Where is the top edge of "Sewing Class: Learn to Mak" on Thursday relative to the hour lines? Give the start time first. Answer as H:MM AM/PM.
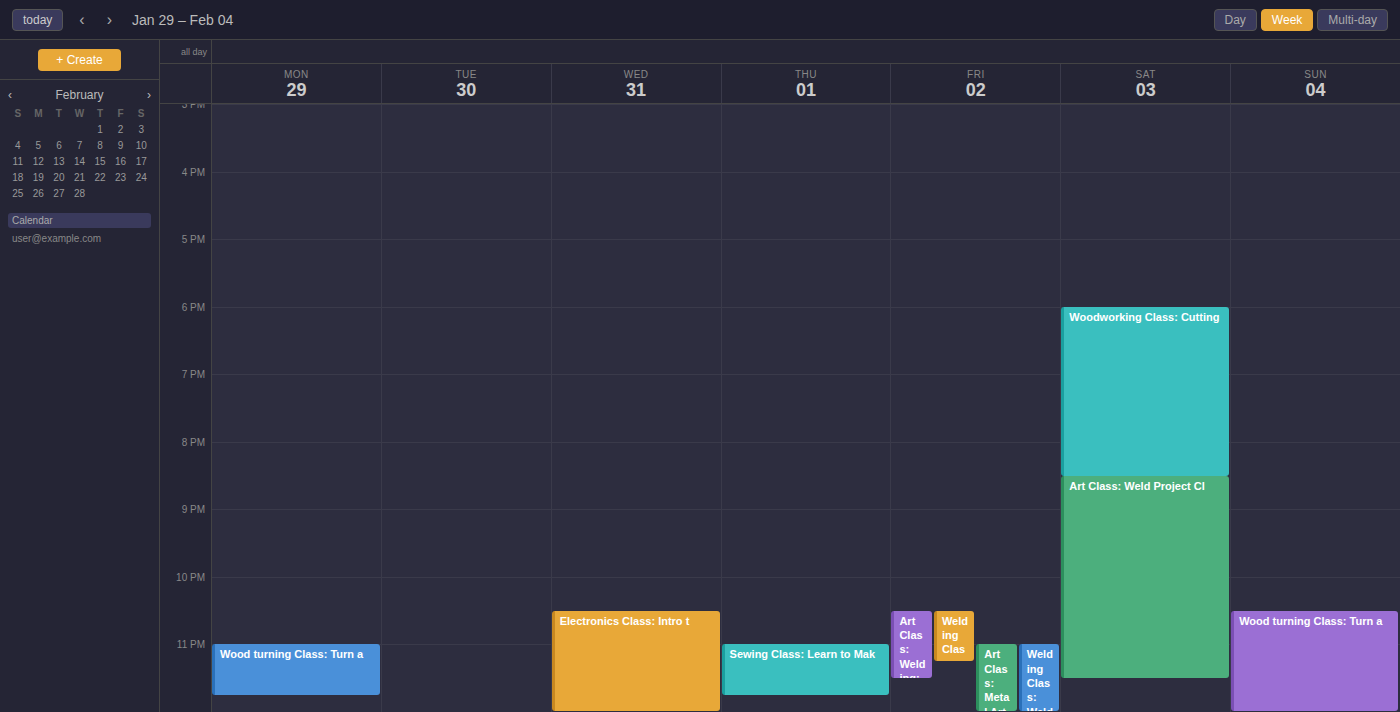
11:00 PM -- exactly on the 11 PM line.